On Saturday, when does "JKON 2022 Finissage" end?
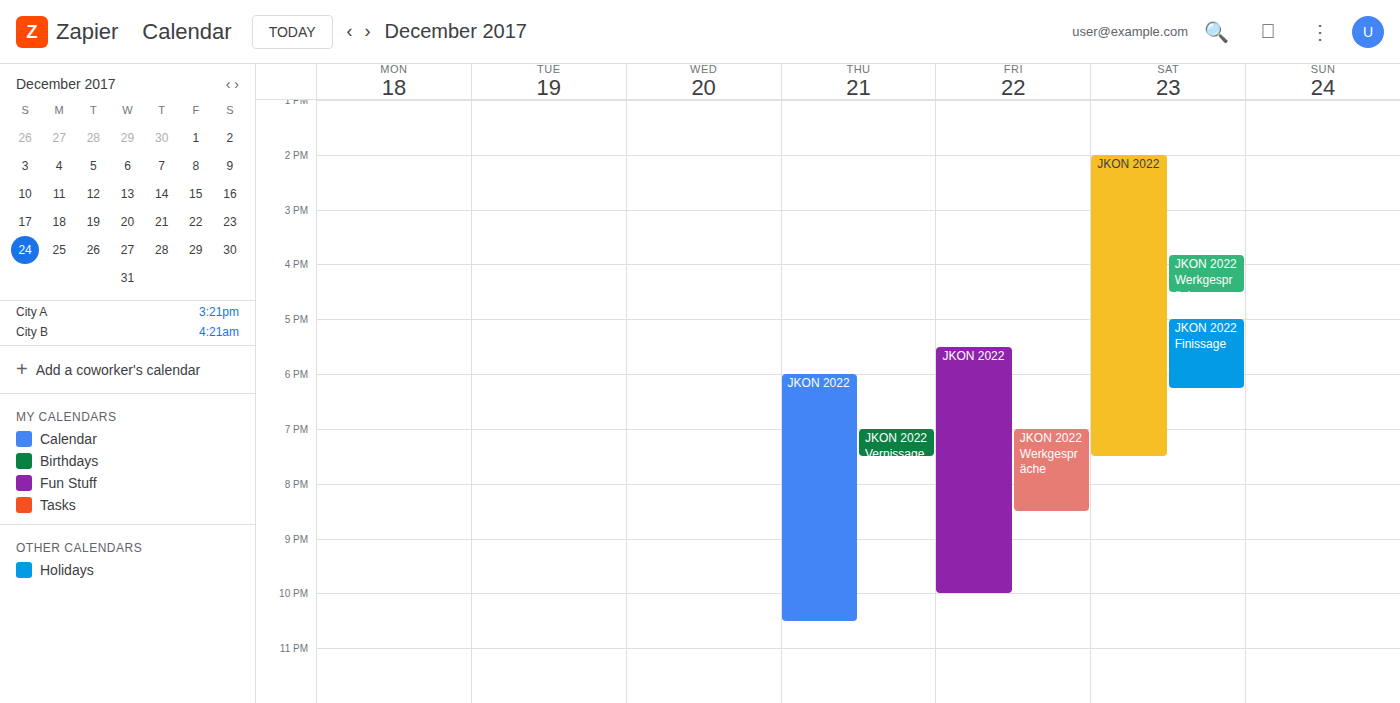
6:15 PM